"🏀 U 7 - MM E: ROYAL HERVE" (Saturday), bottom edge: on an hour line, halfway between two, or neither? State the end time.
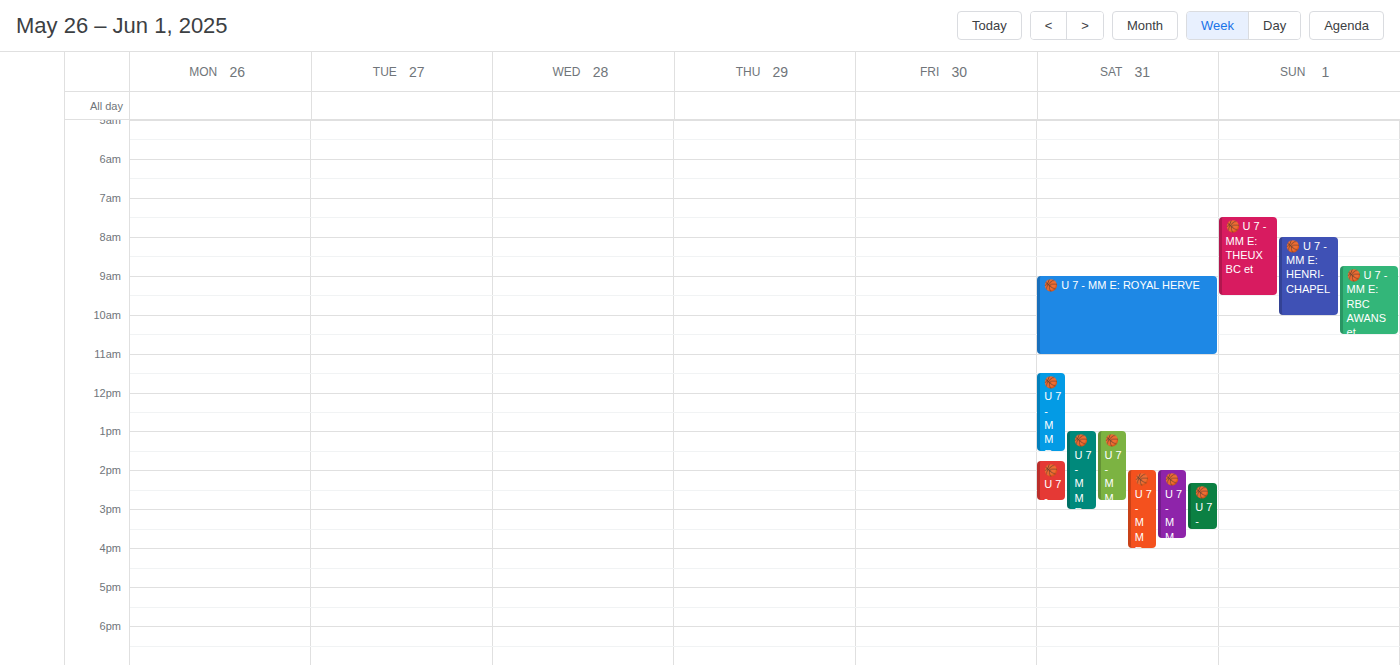
11:00 AM -- exactly on the 11 AM line.